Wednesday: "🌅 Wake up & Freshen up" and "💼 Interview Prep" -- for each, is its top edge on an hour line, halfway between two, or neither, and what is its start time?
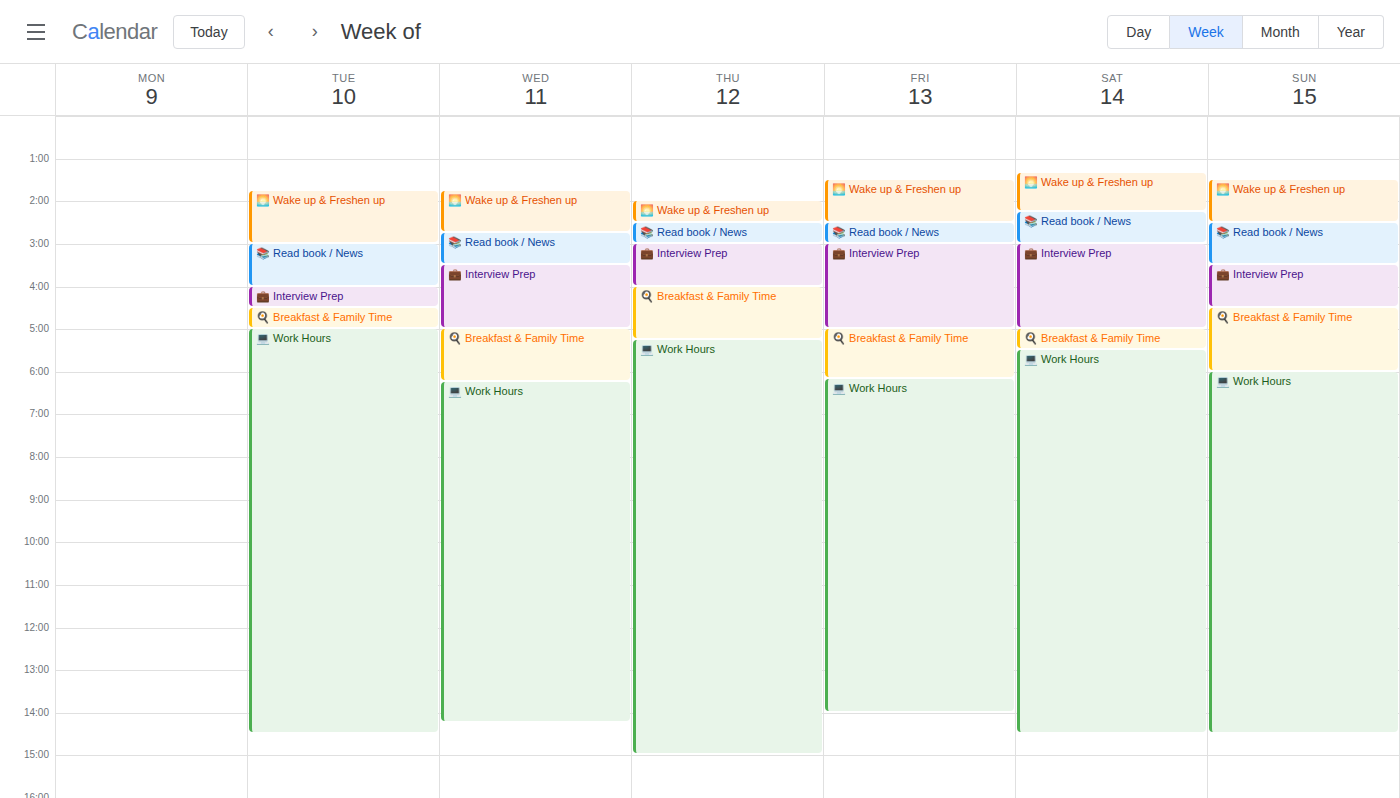
"🌅 Wake up & Freshen up": 1:45 AM, neither: three quarters of the way from the 1 AM line to the 2 AM line. "💼 Interview Prep": 3:30 AM, halfway between the 3 AM and 4 AM lines.